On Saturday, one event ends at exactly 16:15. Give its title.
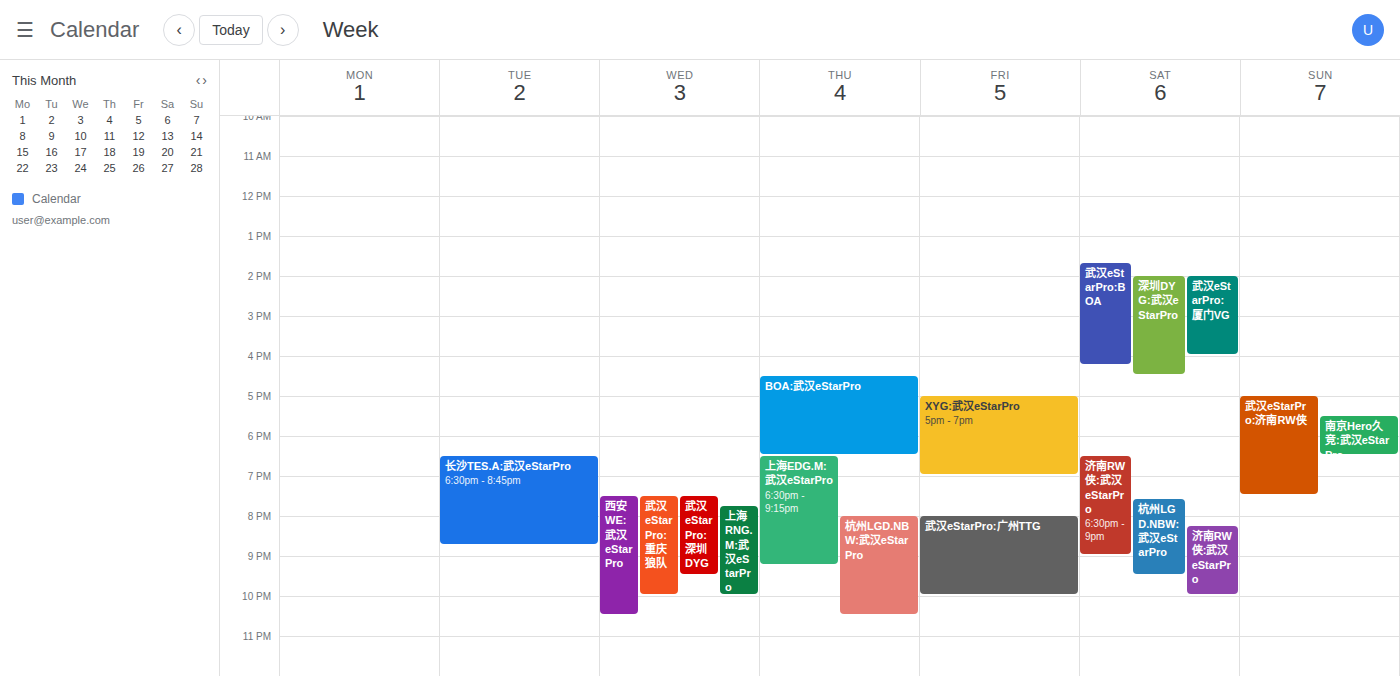
"武汉eStarPro:BOA"